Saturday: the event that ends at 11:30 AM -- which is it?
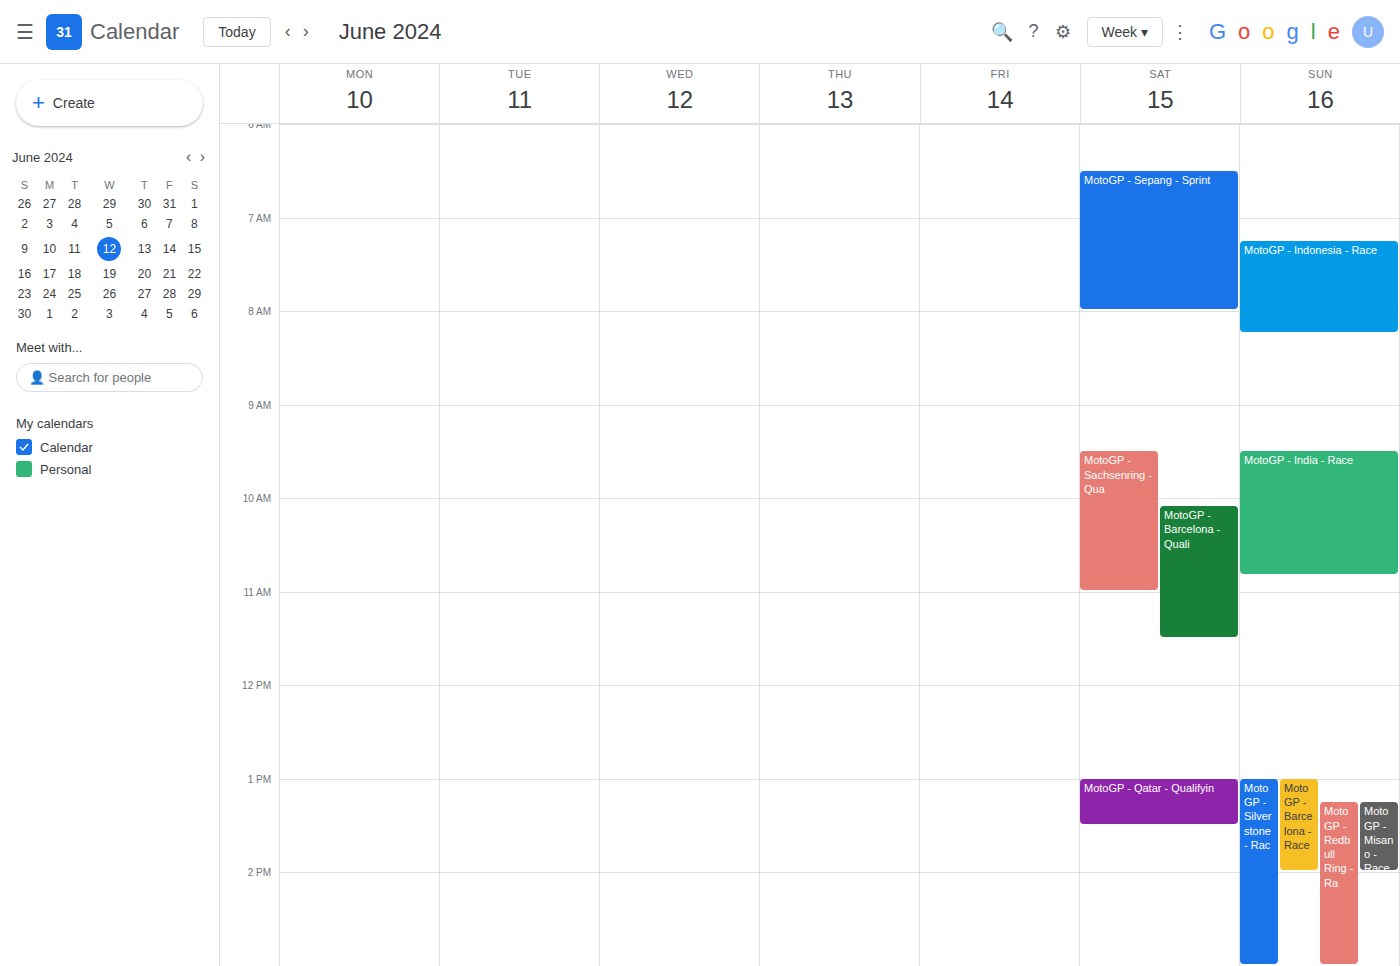
"MotoGP - Barcelona - Quali"